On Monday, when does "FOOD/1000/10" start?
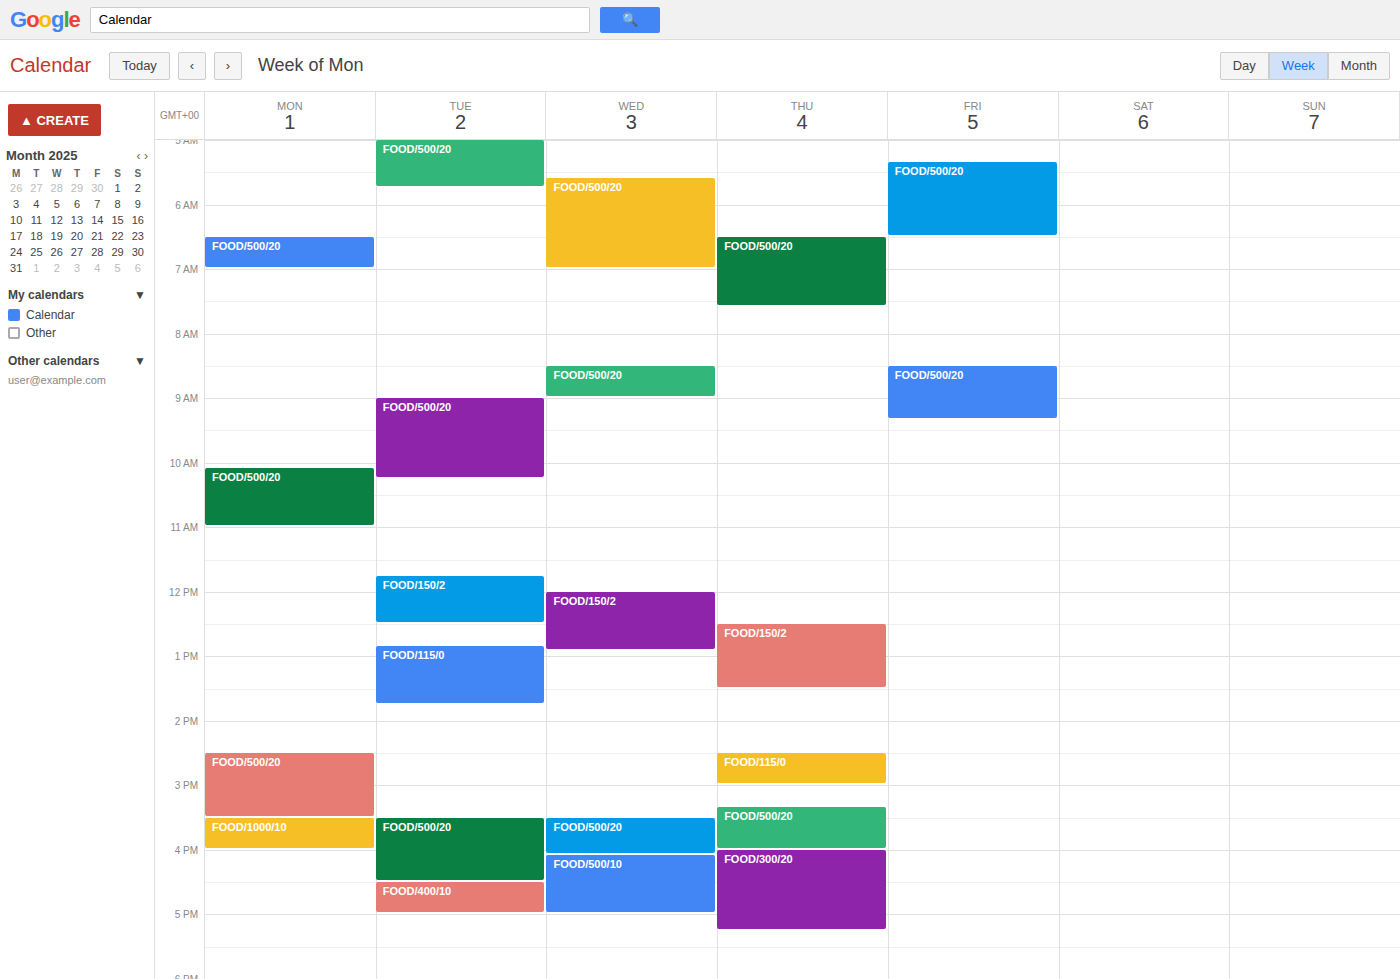
3:30 PM